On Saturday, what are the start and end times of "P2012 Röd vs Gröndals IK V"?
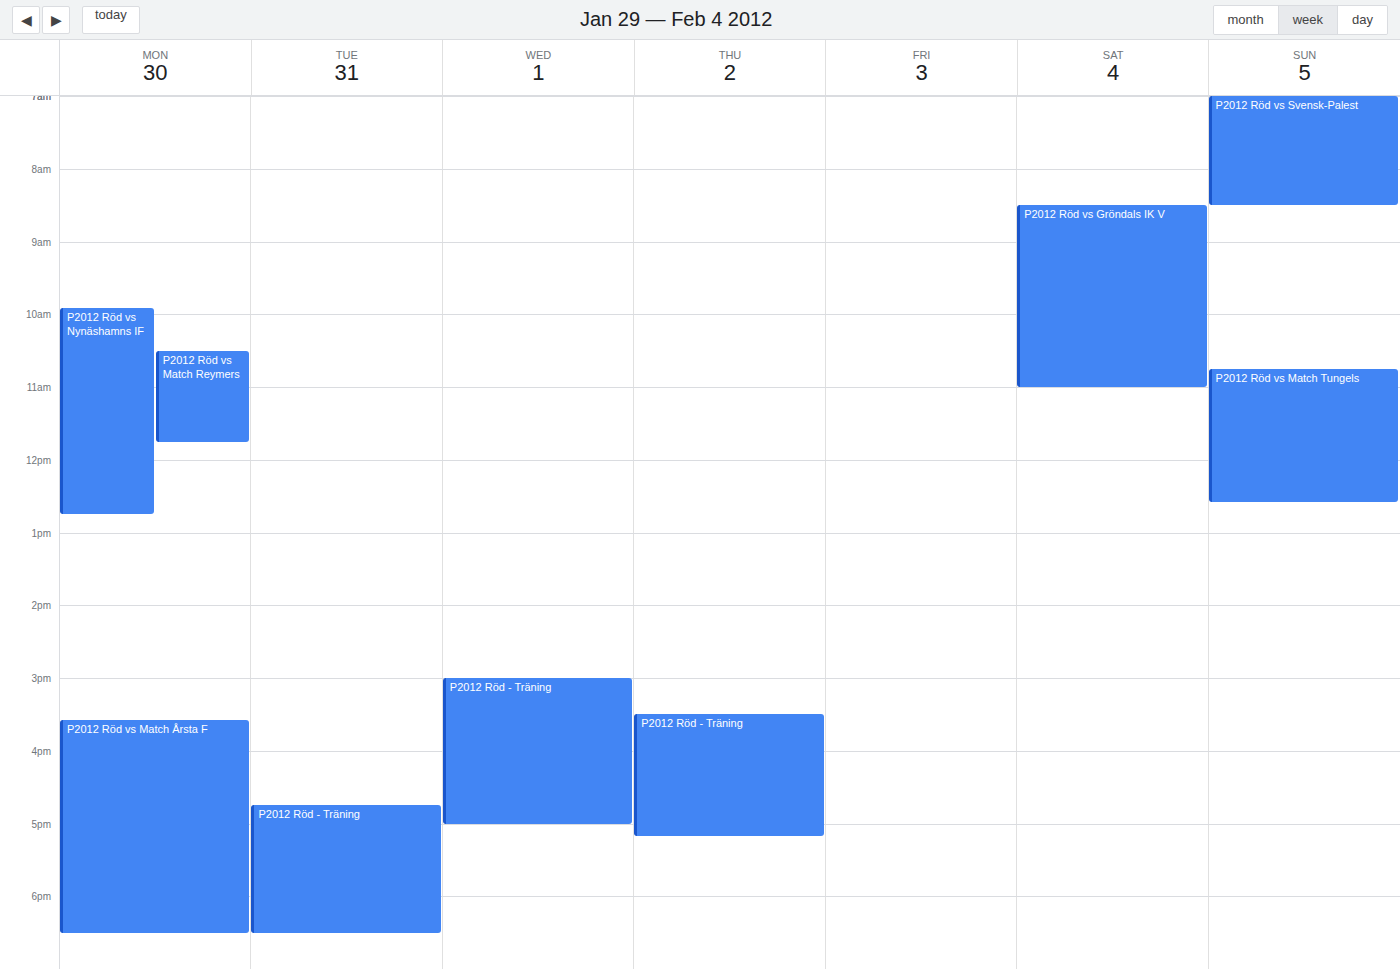
8:30 AM to 11:00 AM